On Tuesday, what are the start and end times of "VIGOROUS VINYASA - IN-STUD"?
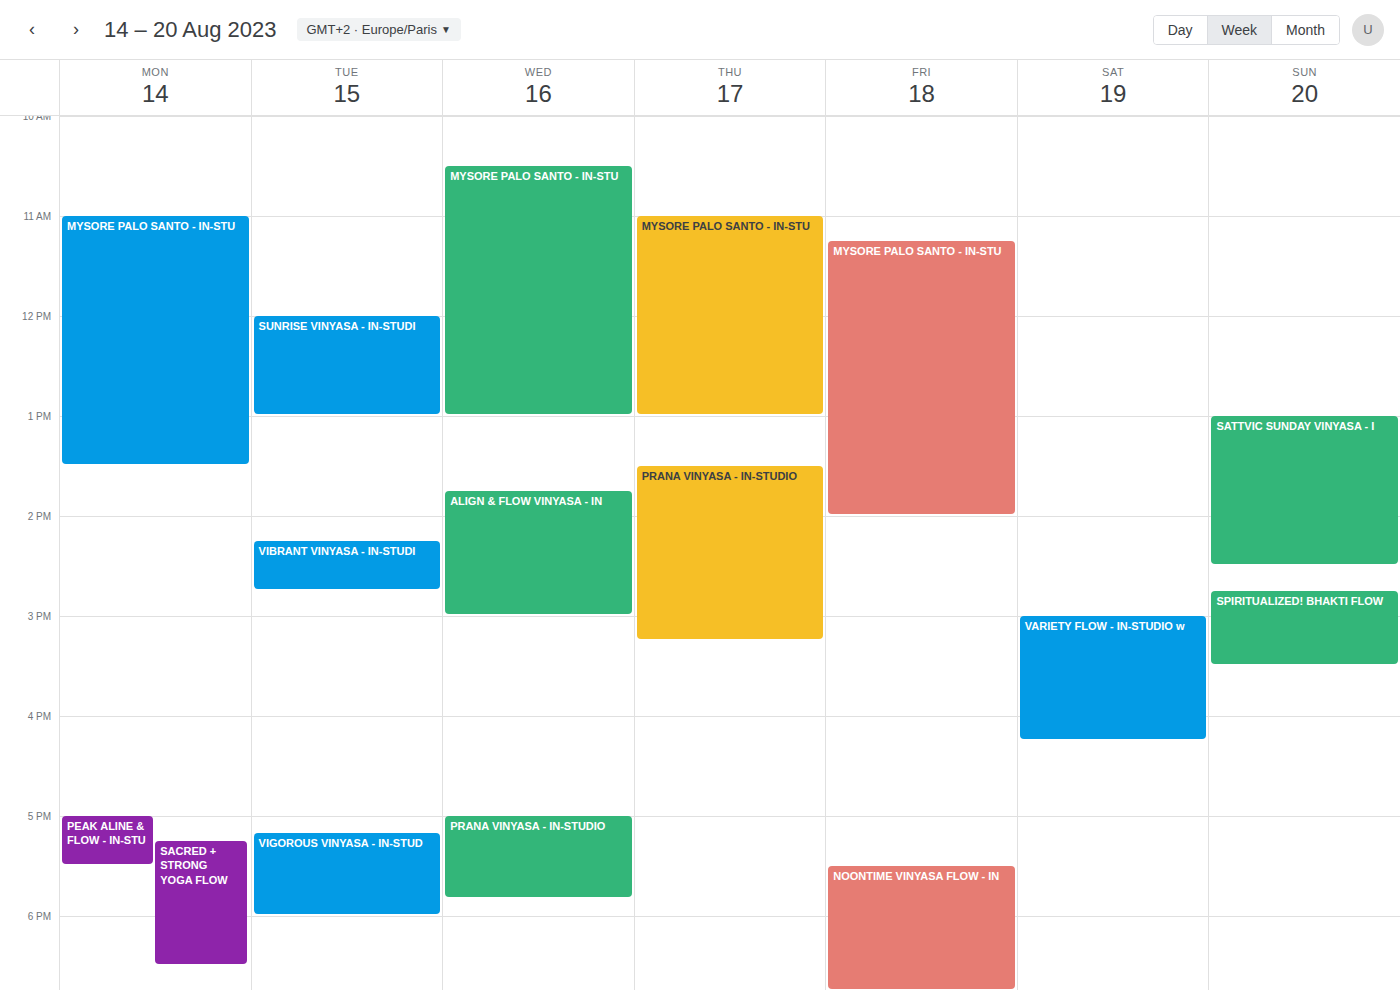
5:10 PM to 6:00 PM